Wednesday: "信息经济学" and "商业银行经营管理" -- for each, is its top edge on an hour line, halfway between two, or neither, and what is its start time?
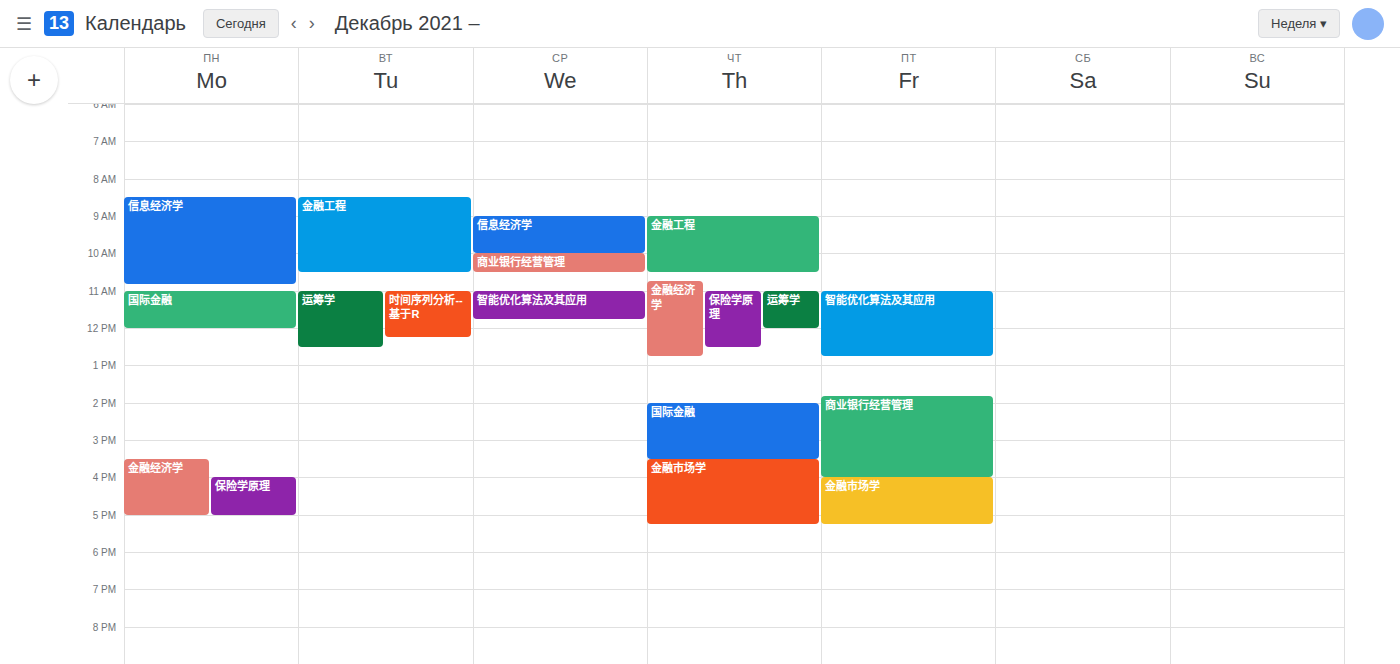
"信息经济学": 9:00 AM, exactly on the 9 AM line. "商业银行经营管理": 10:00 AM, exactly on the 10 AM line.